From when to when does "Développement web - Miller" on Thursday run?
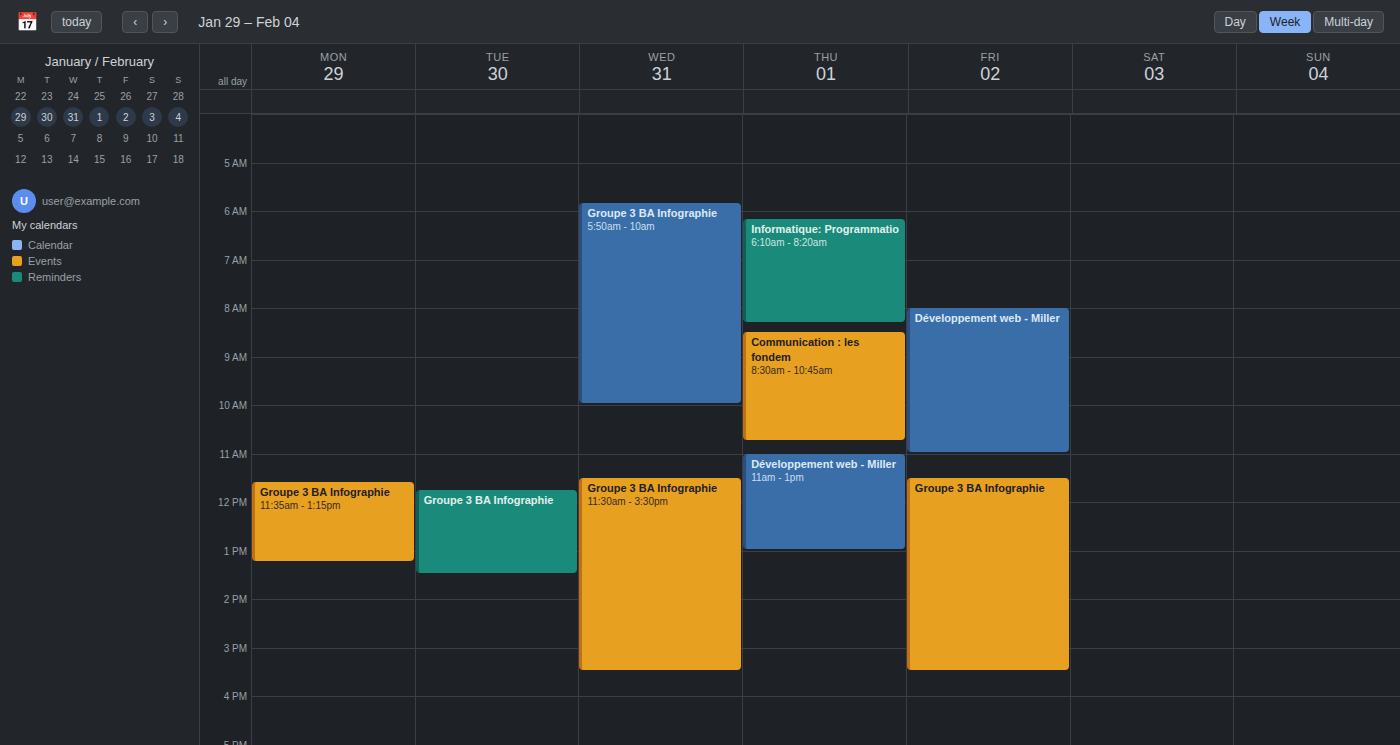
11:00 AM to 1:00 PM